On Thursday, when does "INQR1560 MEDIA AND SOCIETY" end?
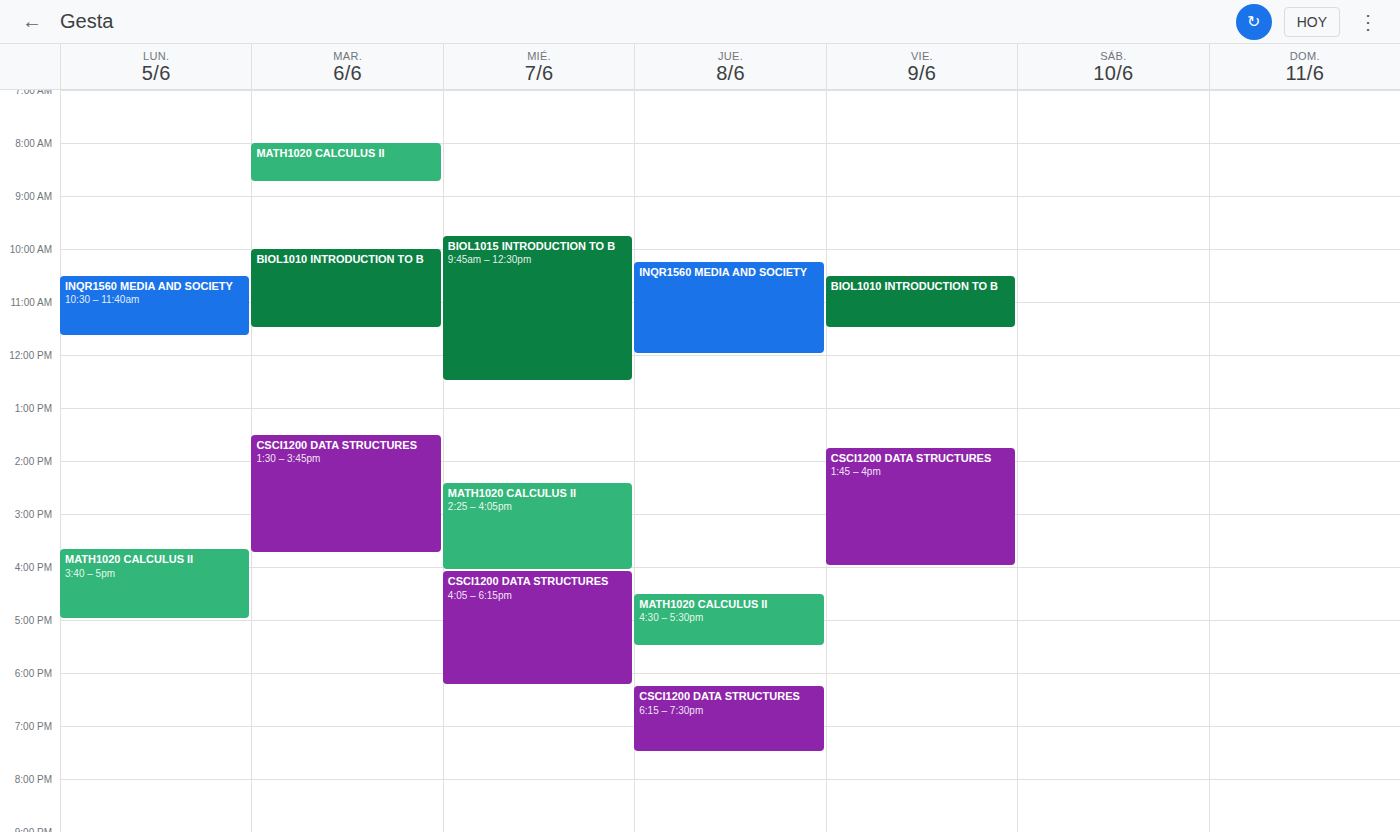
12:00 PM